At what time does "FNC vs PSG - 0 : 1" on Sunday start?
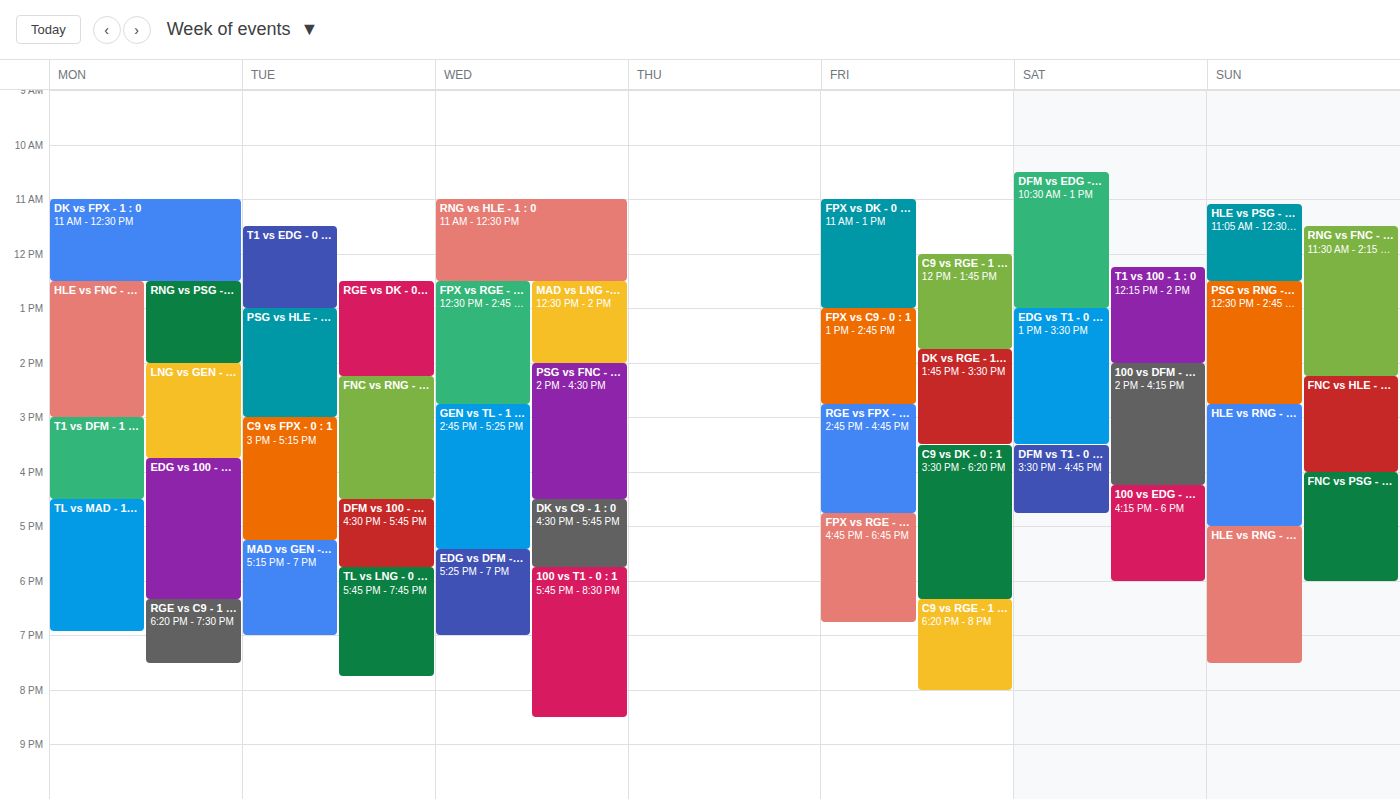
4:00 PM